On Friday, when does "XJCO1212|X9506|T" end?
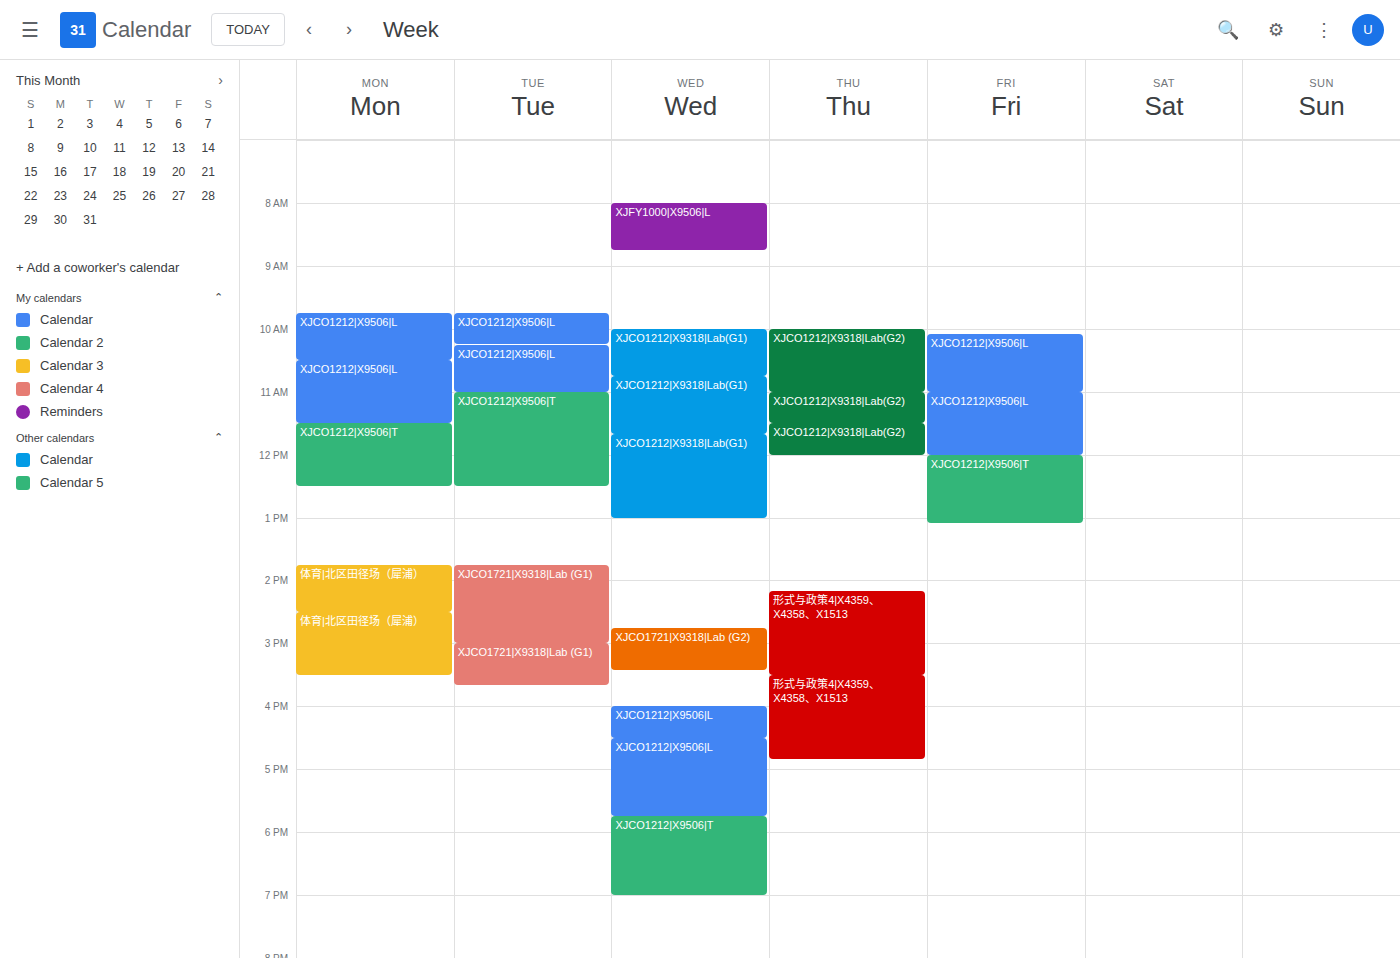
1:05 PM